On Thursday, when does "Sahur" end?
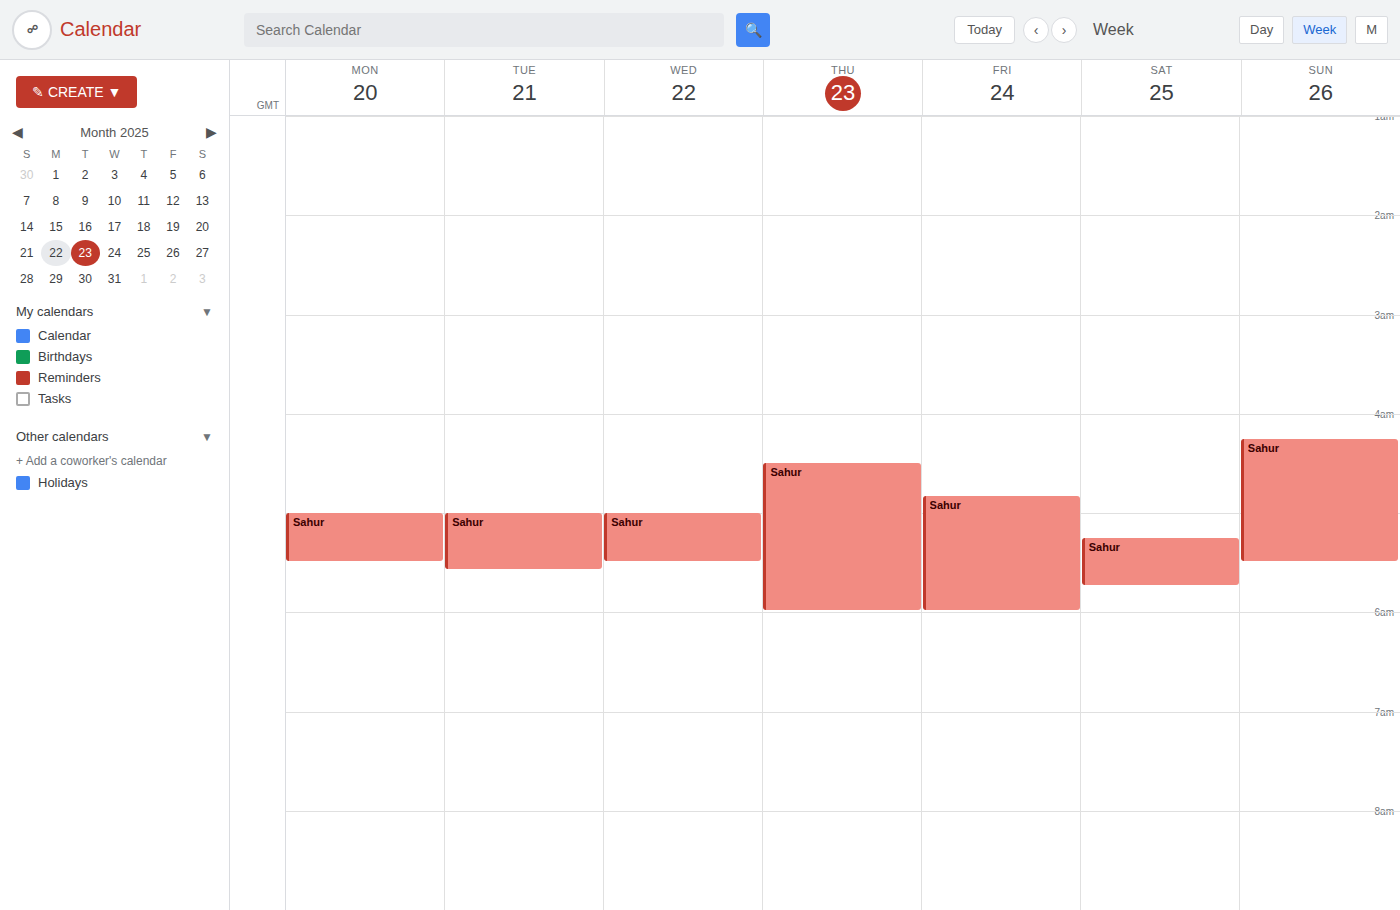
6:00 AM